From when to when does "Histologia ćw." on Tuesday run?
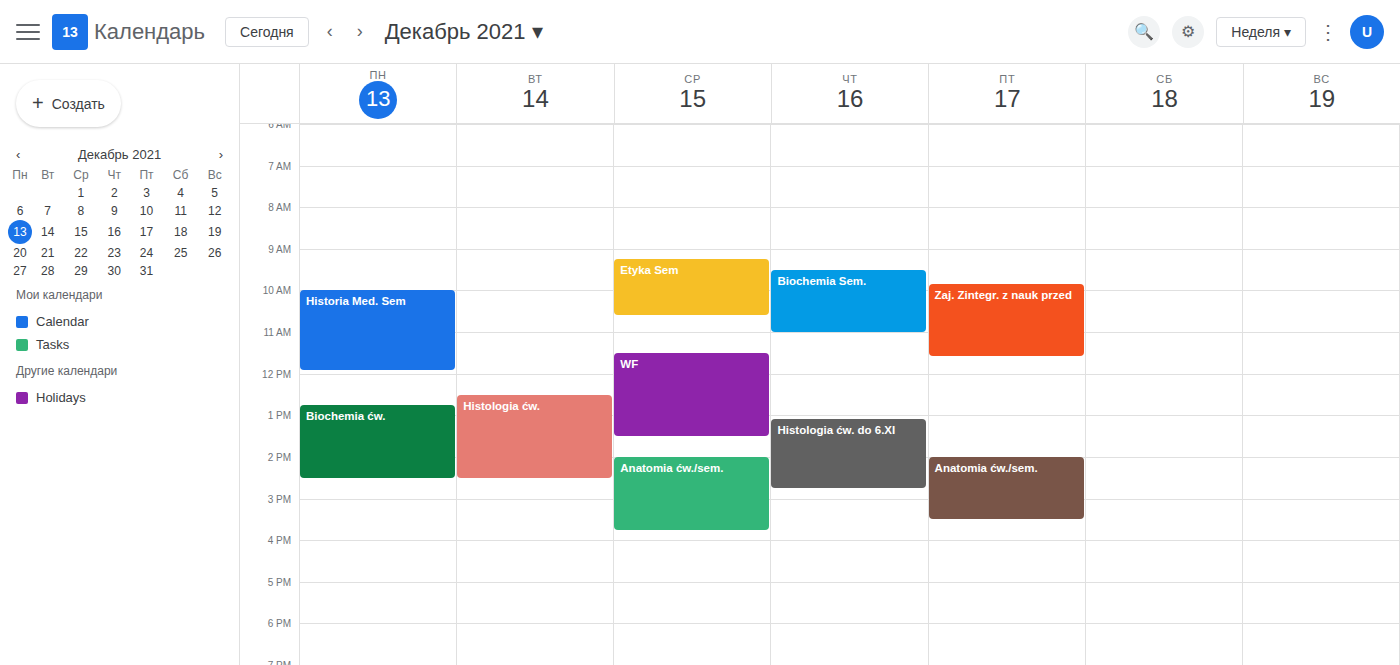
12:30 PM to 2:30 PM